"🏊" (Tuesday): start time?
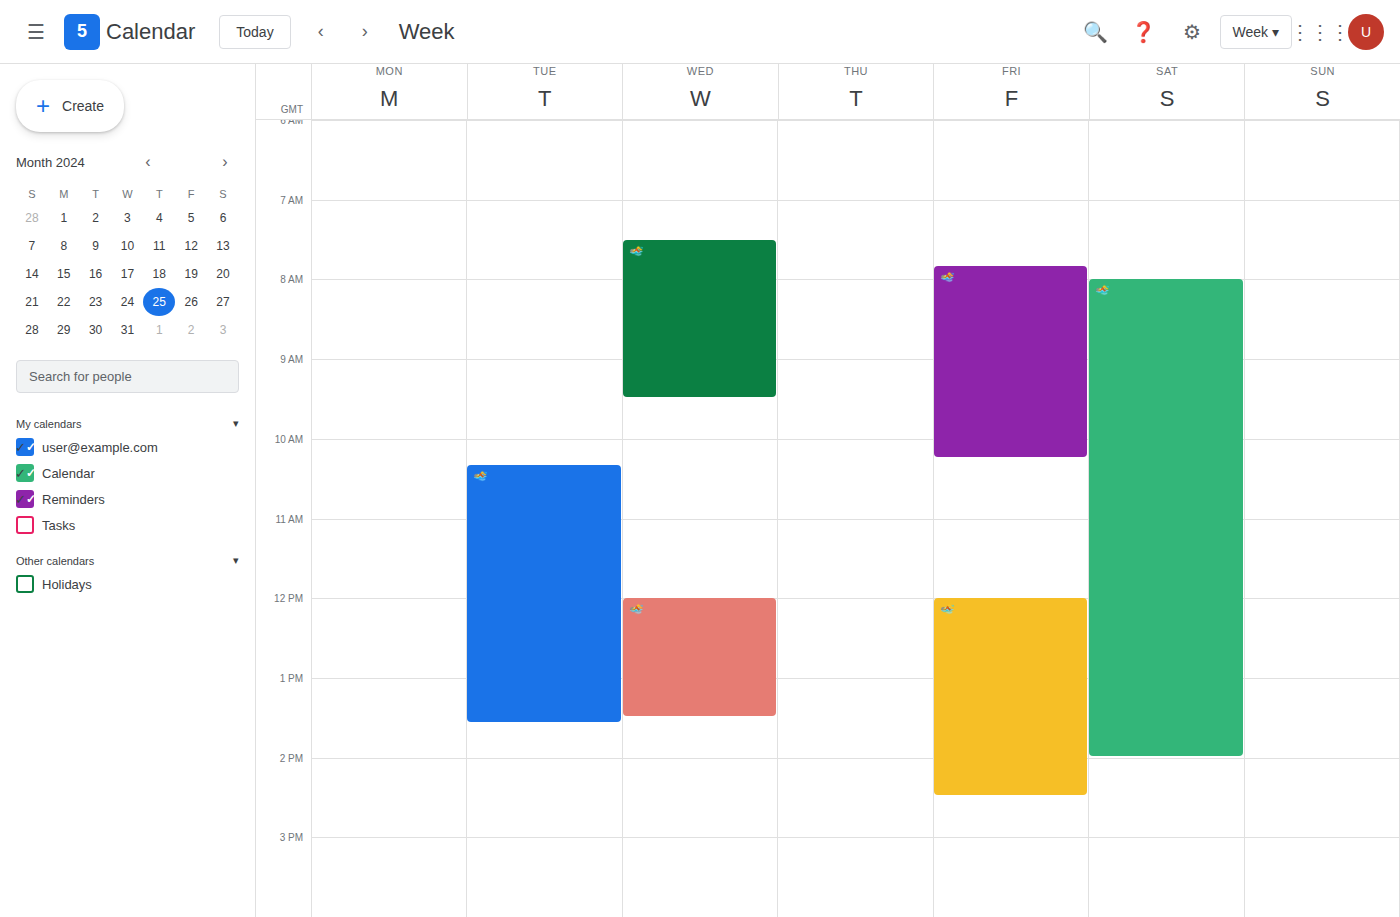
10:20 AM